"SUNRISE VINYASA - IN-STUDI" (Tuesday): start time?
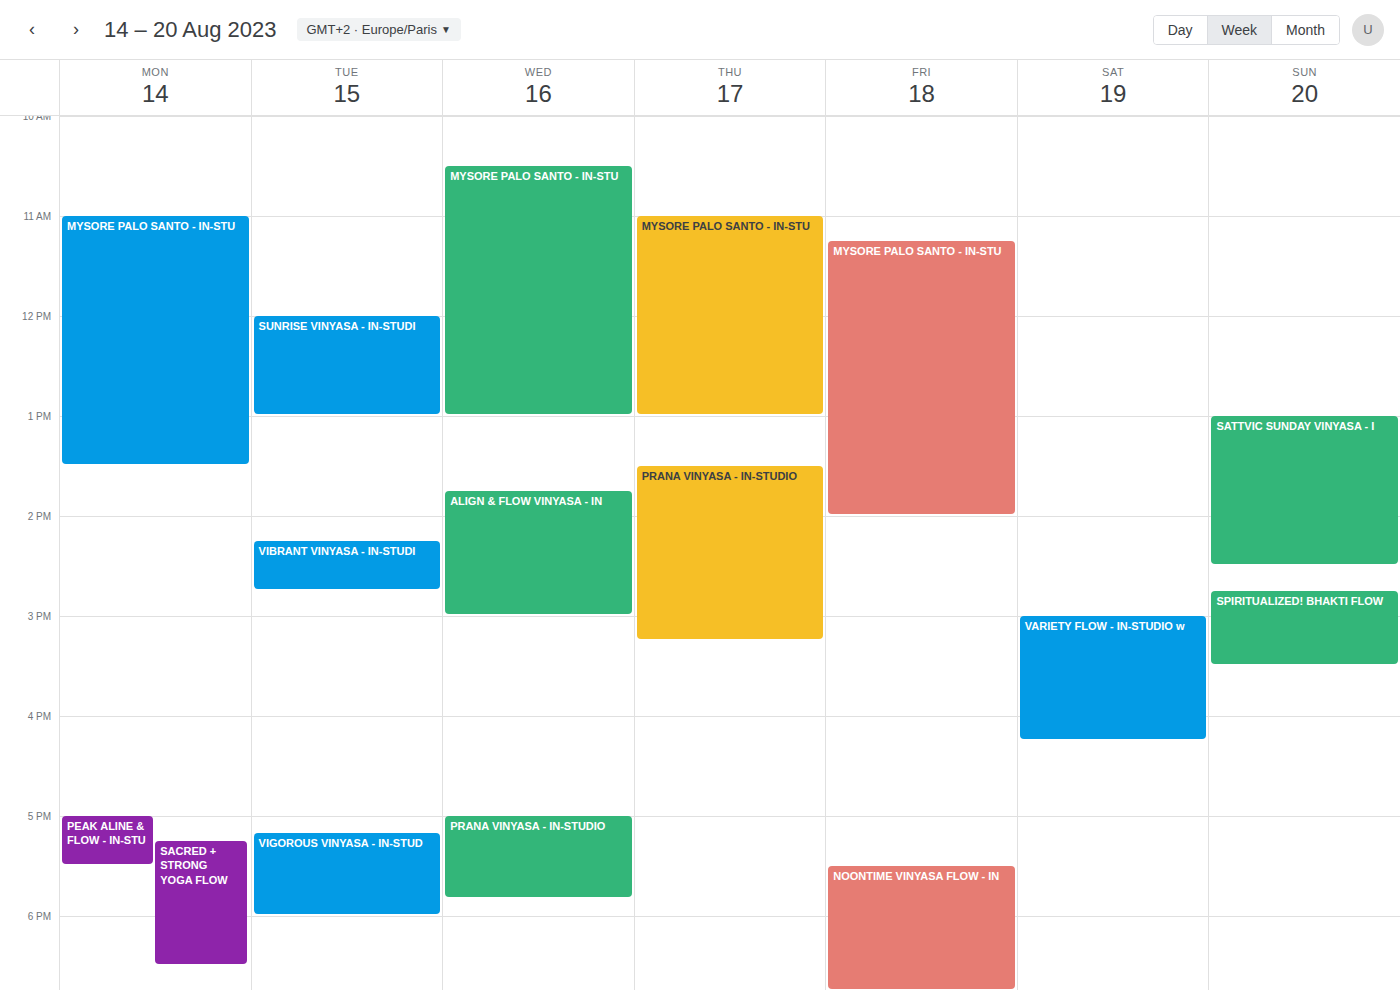
12:00 PM